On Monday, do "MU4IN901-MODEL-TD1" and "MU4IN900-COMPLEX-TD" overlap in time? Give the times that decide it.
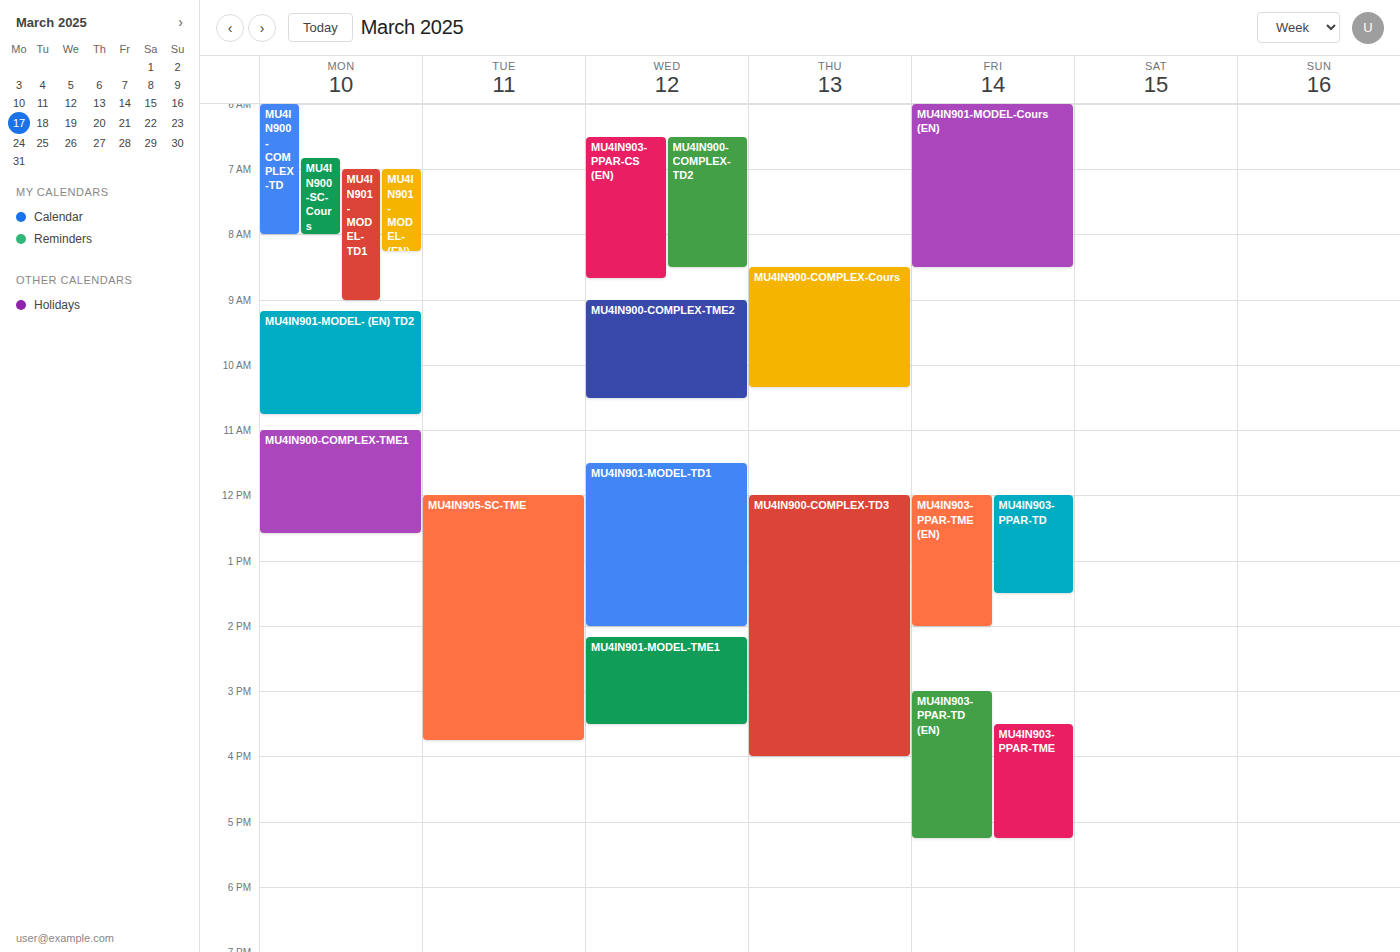
"MU4IN901-MODEL-TD1" starts at 7:00 AM, before "MU4IN900-COMPLEX-TD" ends at 8:00 AM -- they overlap.